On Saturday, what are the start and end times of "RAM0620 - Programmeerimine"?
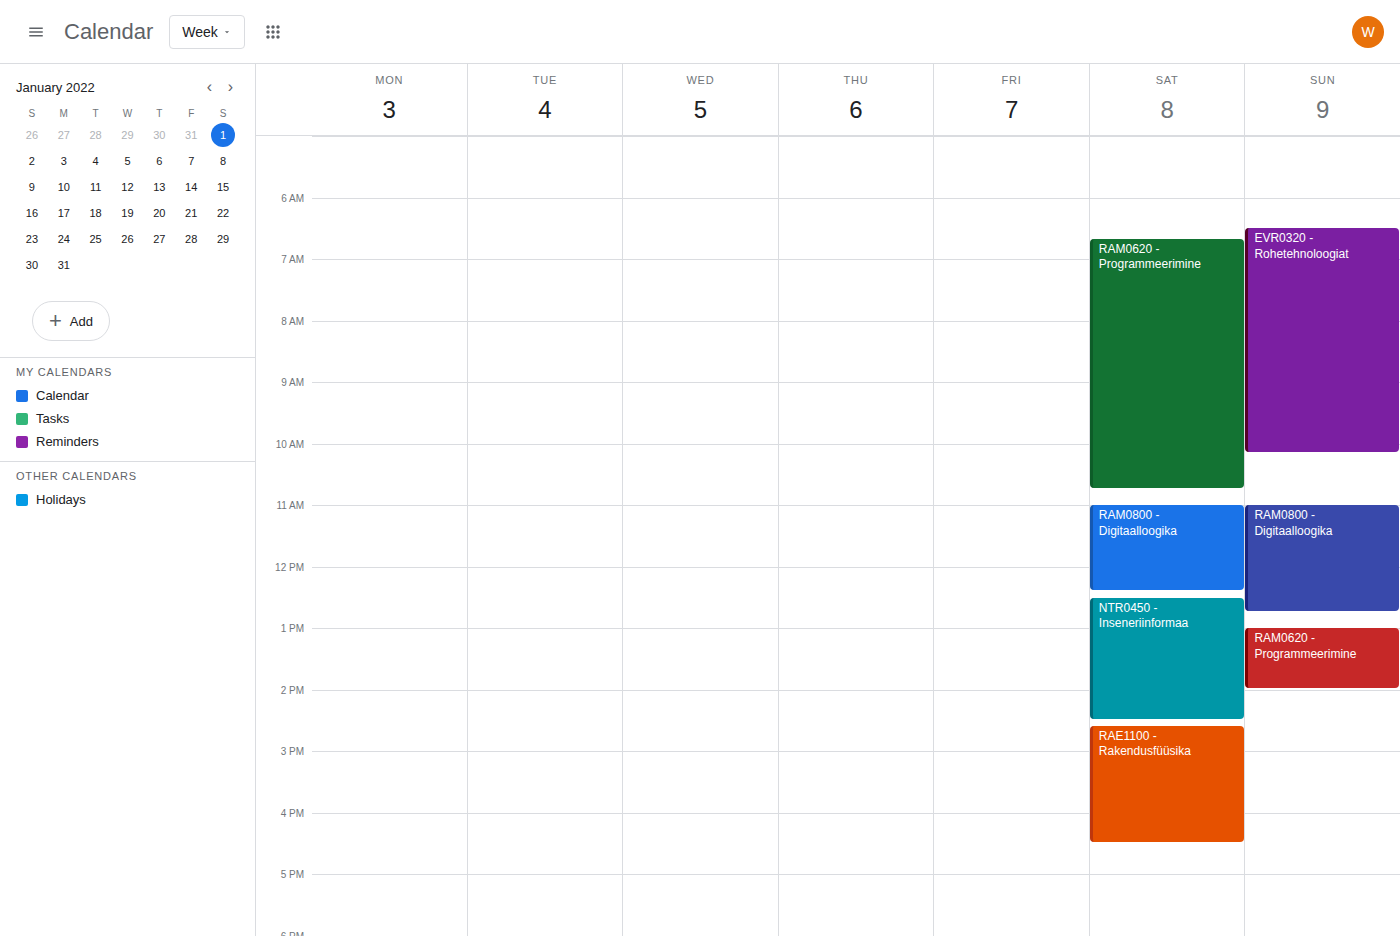
6:40 AM to 10:45 AM